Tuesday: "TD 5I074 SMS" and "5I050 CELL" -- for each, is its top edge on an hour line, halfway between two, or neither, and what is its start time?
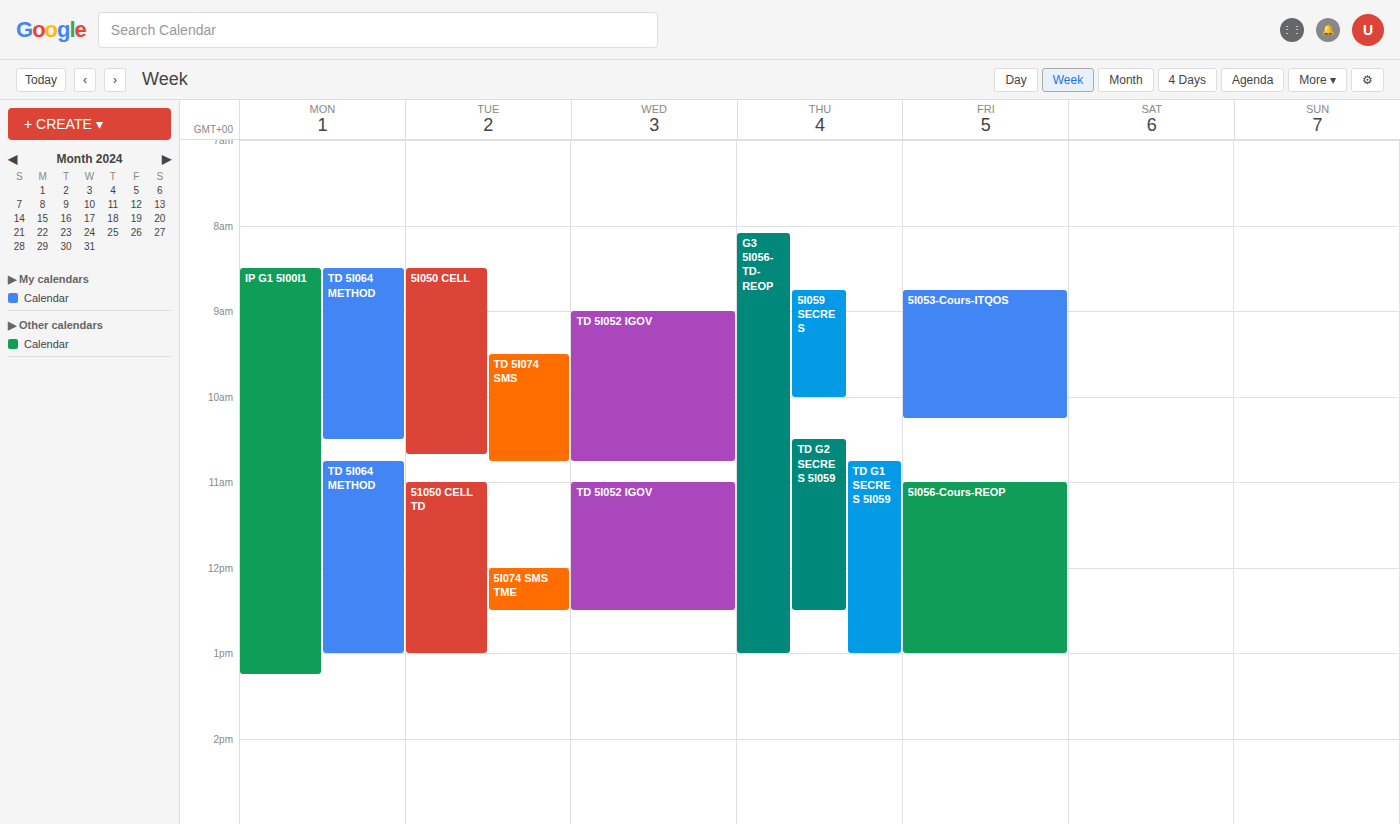
"TD 5I074 SMS": 9:30 AM, halfway between the 9 AM and 10 AM lines. "5I050 CELL": 8:30 AM, halfway between the 8 AM and 9 AM lines.